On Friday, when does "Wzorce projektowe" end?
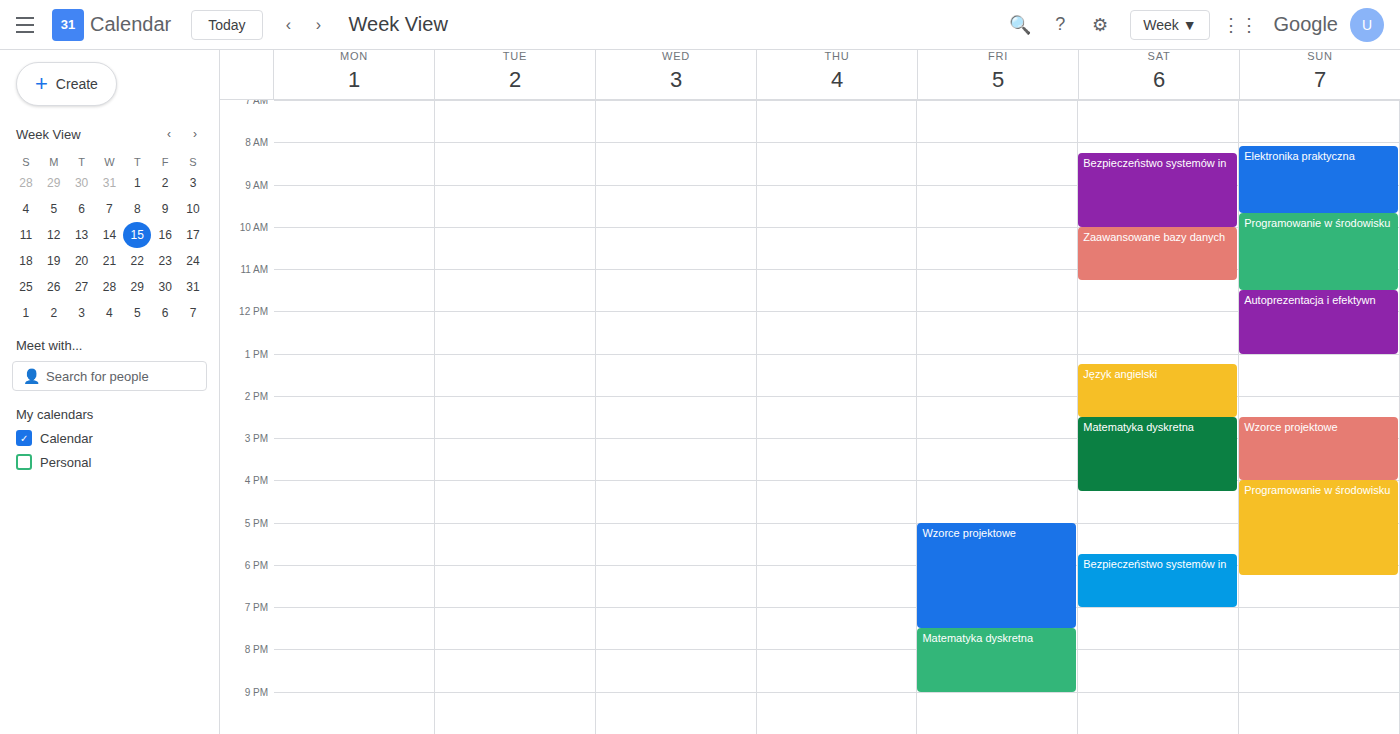
7:30 PM